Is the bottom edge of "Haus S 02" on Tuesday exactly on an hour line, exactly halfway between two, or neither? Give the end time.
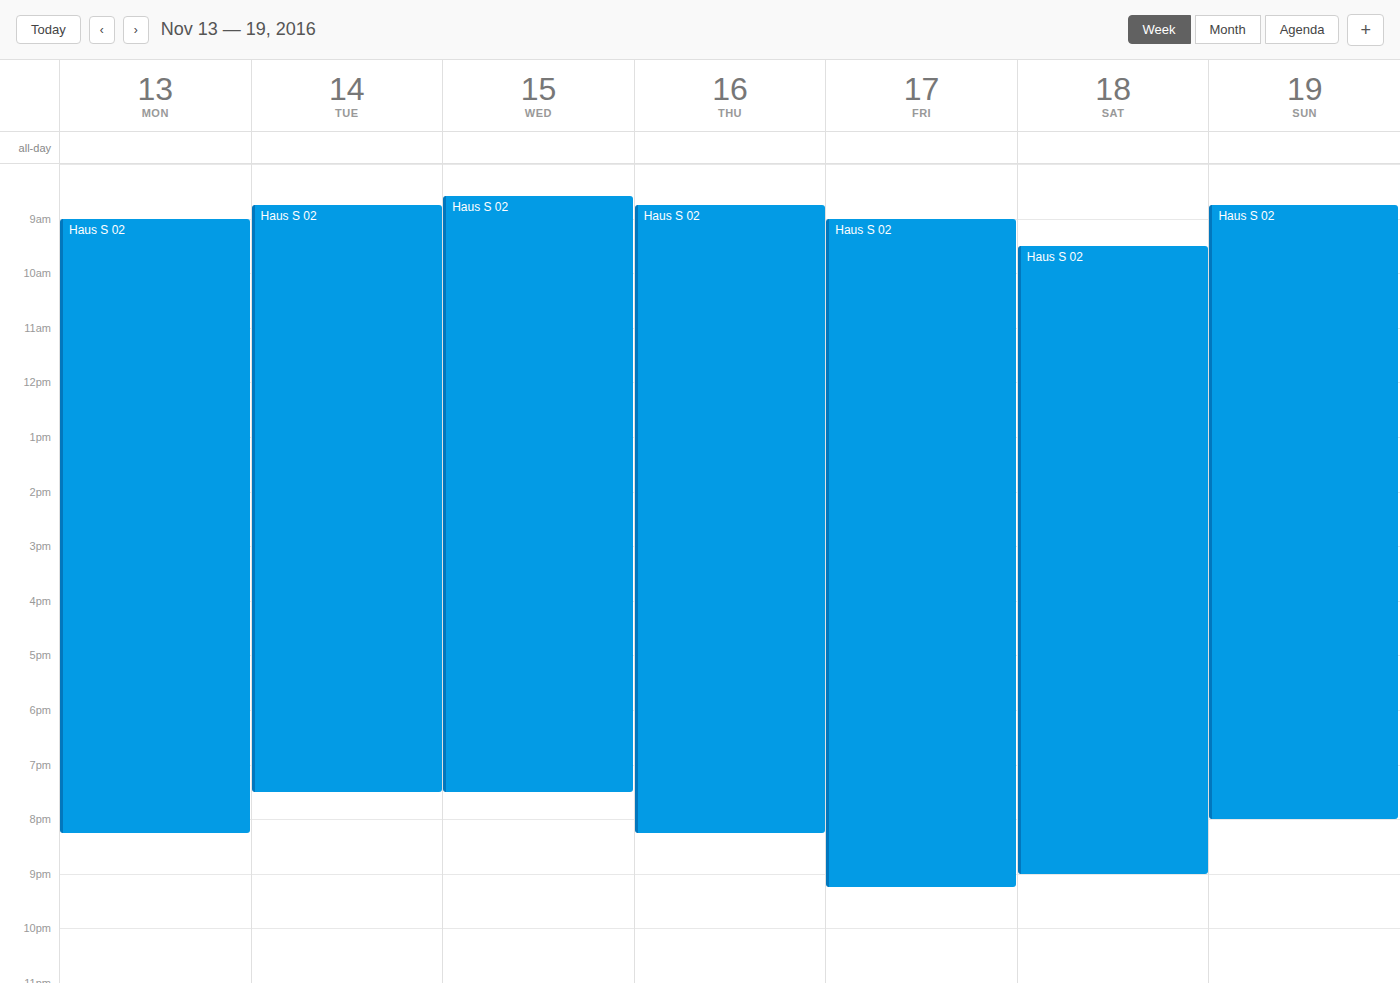
7:30 PM -- halfway between the 7 PM and 8 PM lines.